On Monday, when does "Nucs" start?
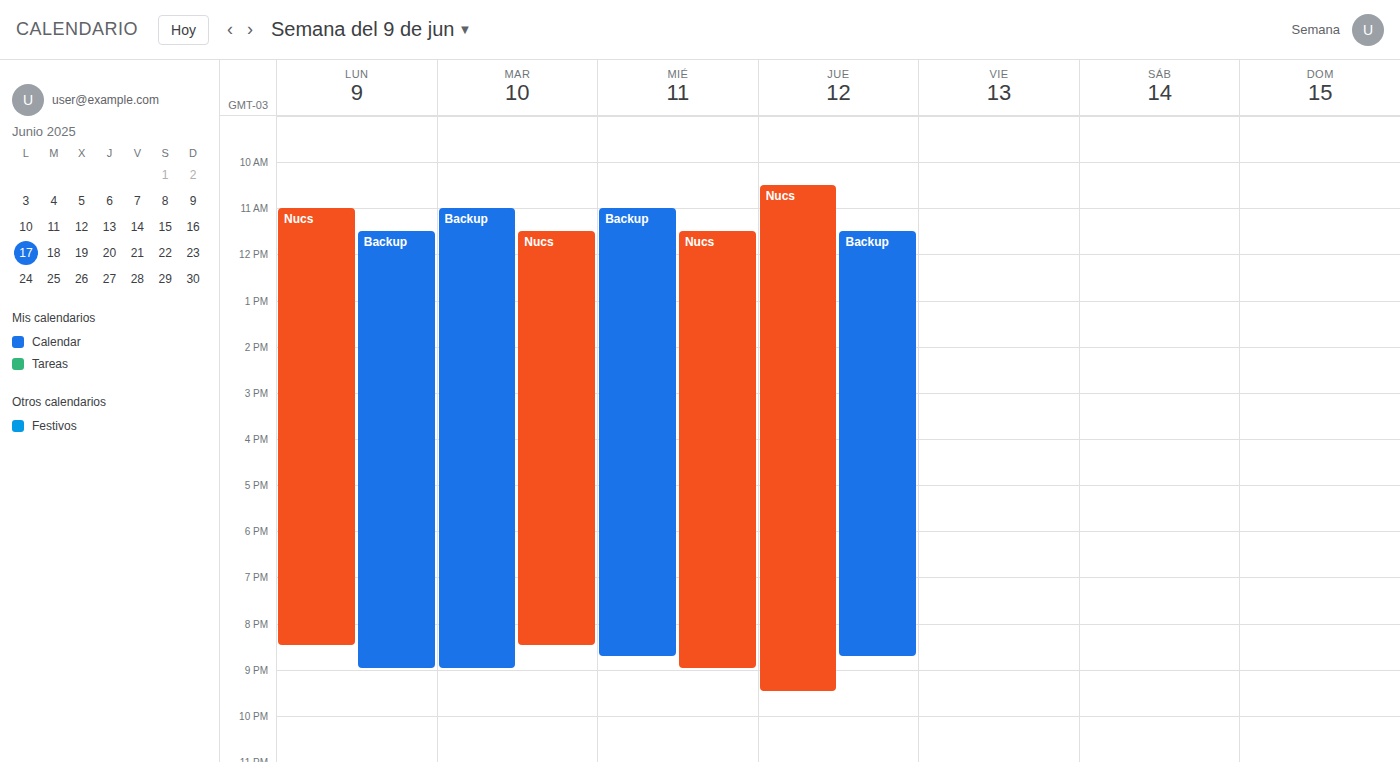
11:00 AM